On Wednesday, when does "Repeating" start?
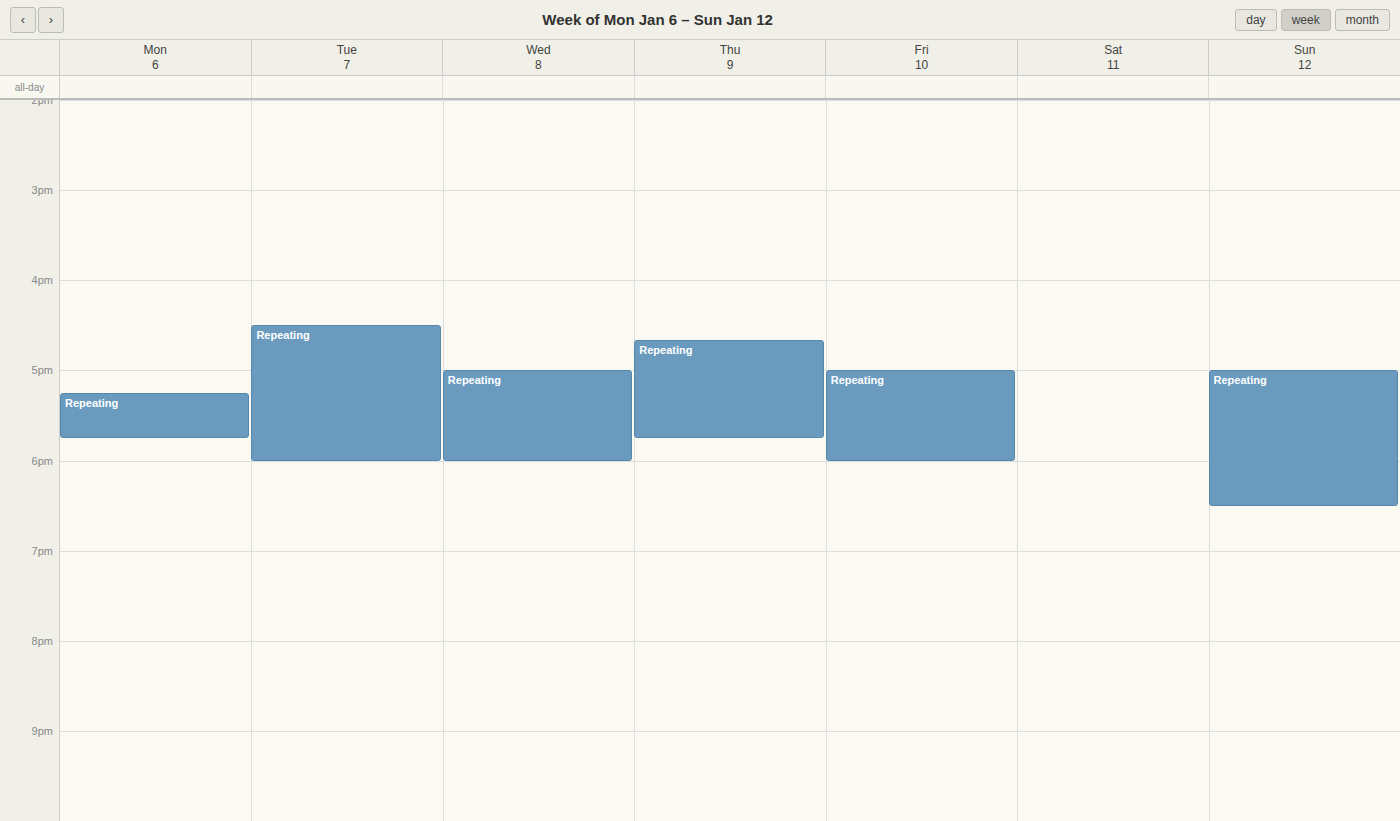
5:00 PM